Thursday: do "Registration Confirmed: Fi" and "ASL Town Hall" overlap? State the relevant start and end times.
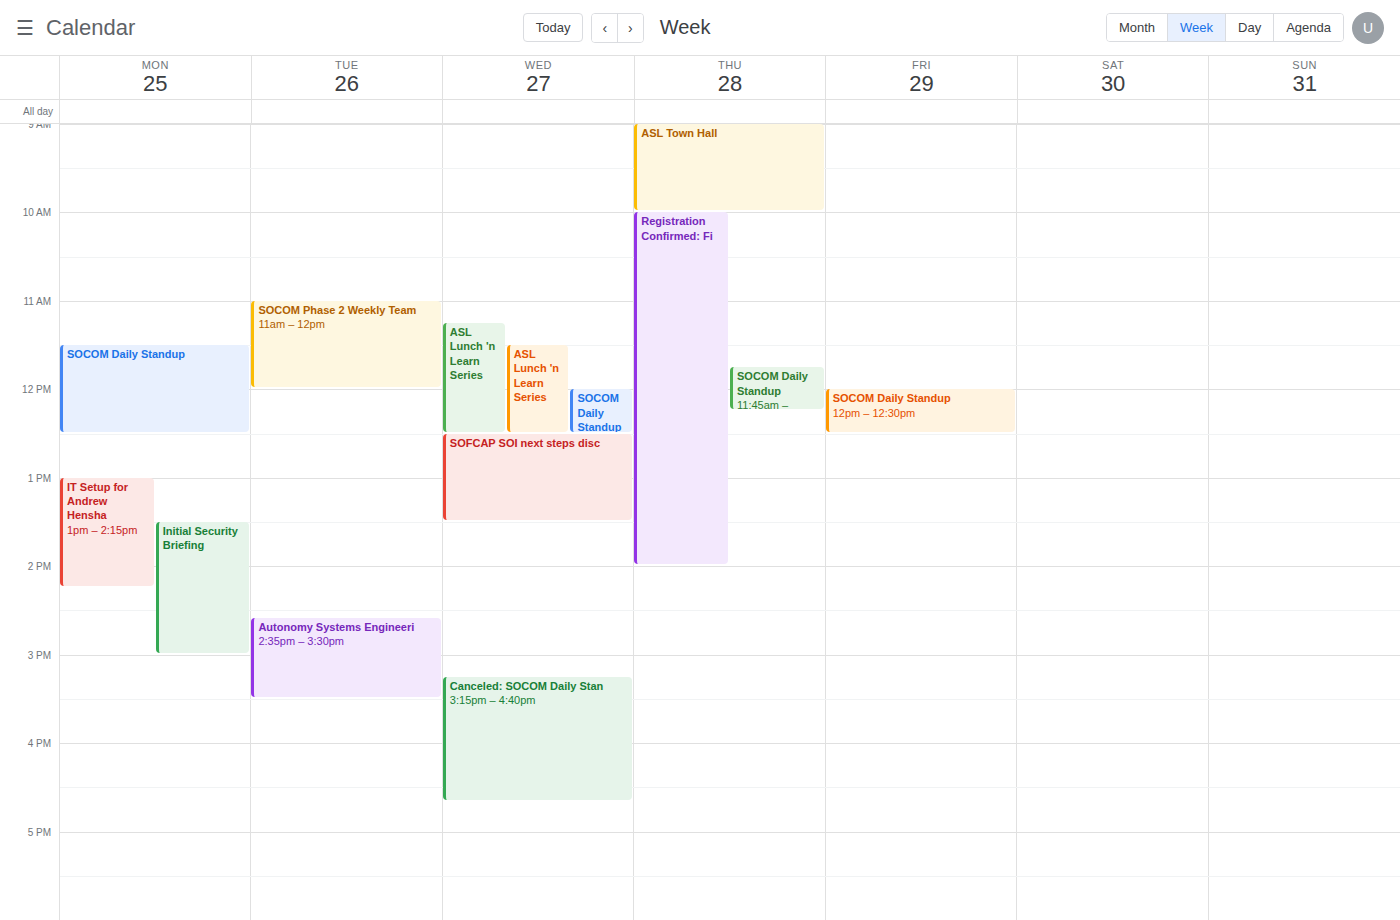
"ASL Town Hall" ends at 10:00 AM, exactly when "Registration Confirmed: Fi" starts -- they touch but do not overlap.